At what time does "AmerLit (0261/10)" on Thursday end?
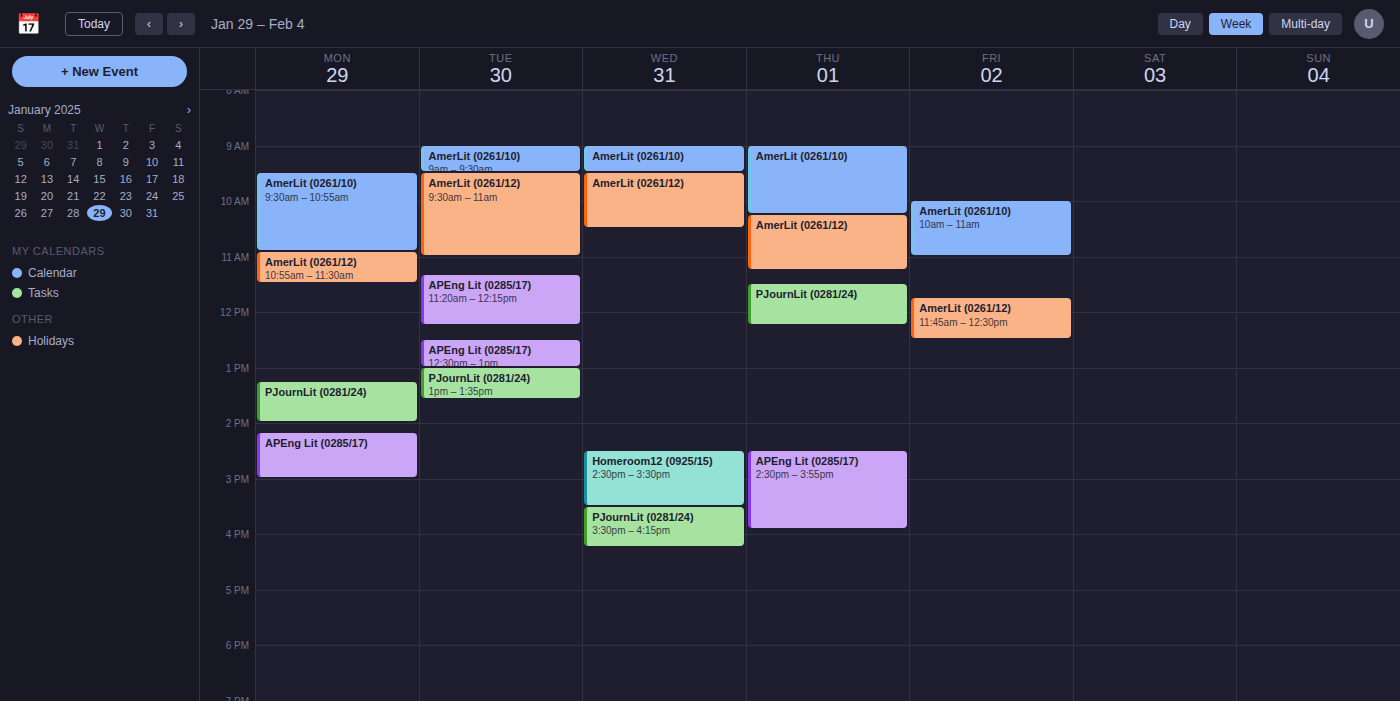
10:15